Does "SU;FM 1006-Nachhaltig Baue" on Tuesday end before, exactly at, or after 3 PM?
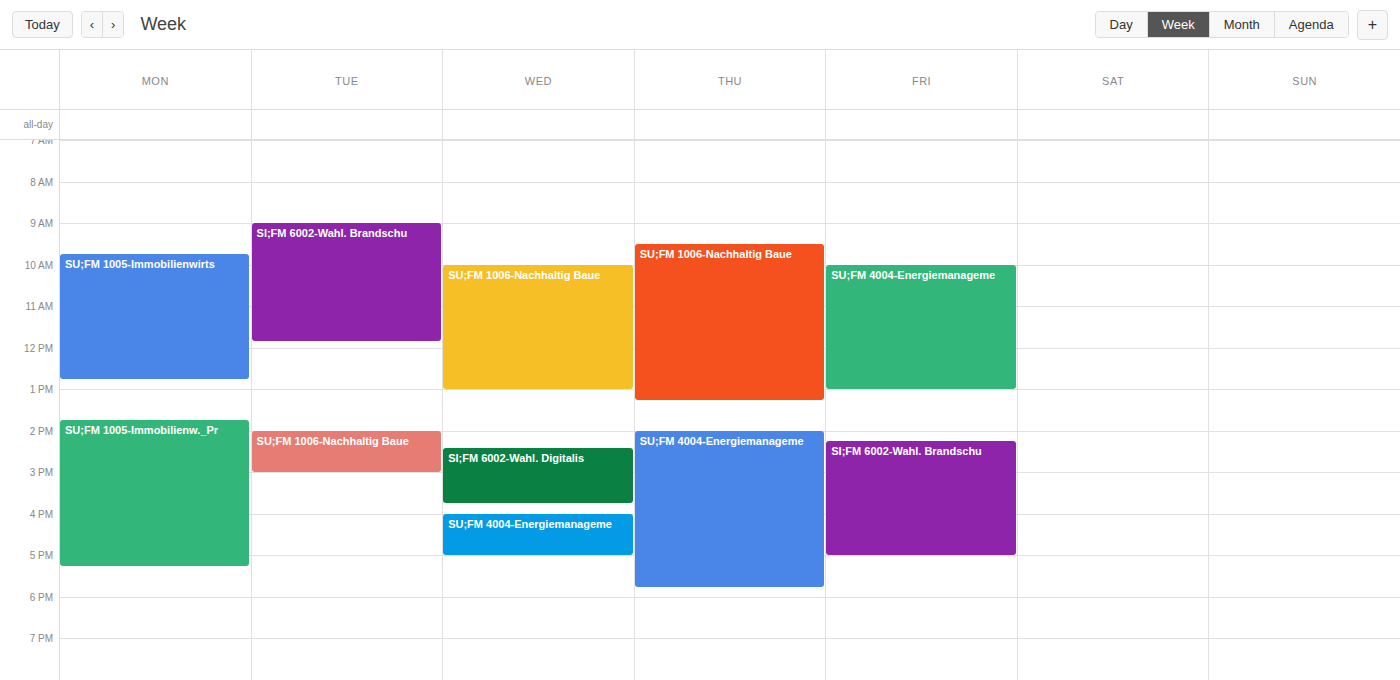
3:00 PM -- exactly at 3 PM, on the 3 PM line.